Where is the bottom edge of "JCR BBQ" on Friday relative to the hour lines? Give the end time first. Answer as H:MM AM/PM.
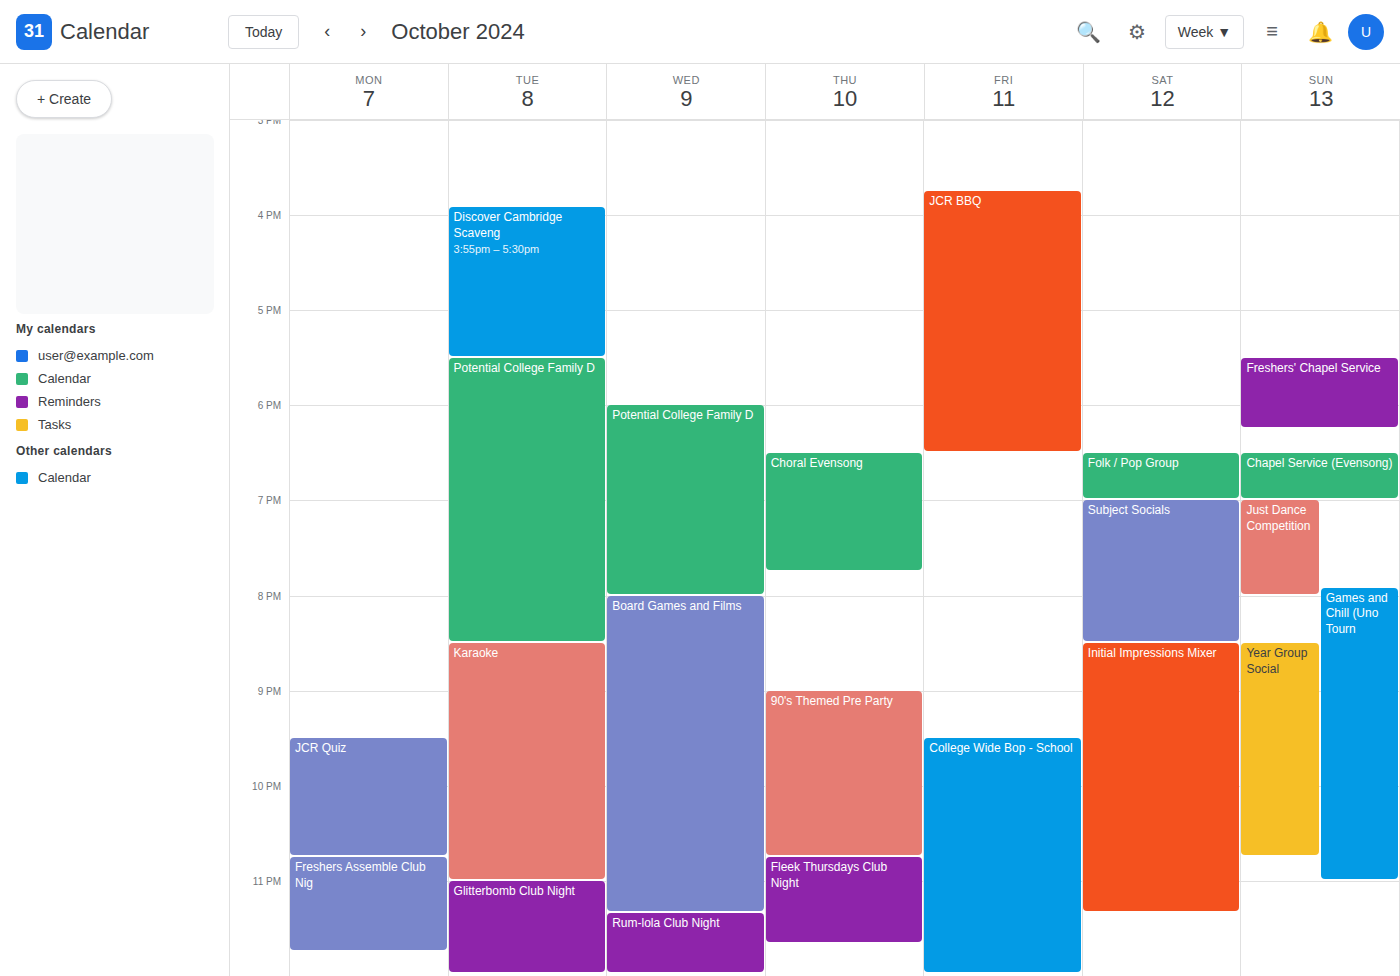
6:30 PM -- halfway between the 6 PM and 7 PM lines.